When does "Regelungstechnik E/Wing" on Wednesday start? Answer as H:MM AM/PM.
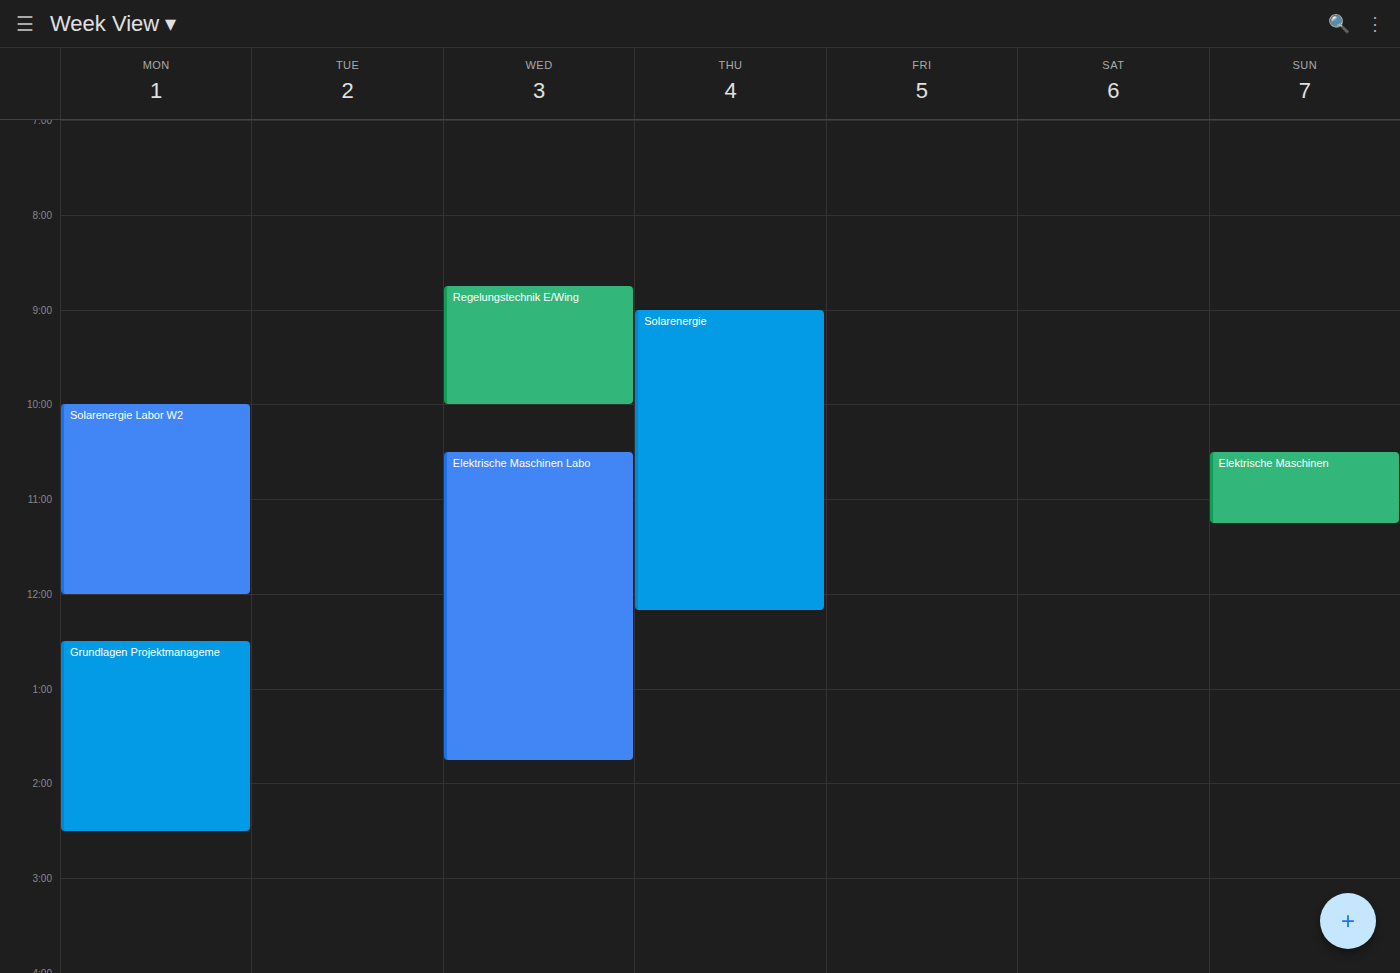
8:45 AM